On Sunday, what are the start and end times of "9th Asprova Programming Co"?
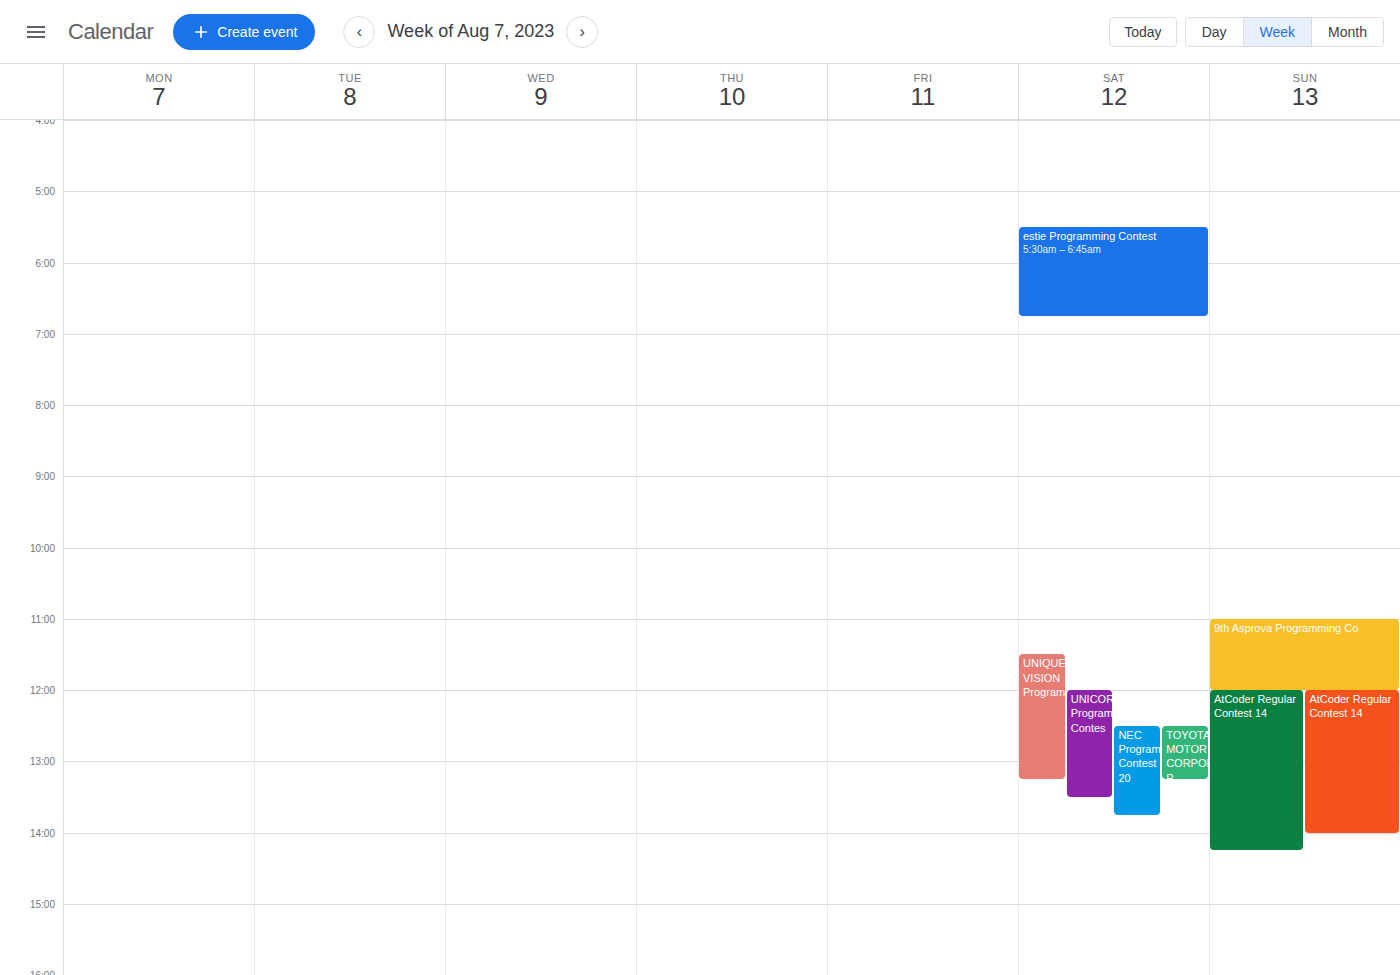
11:00 AM to 12:00 PM